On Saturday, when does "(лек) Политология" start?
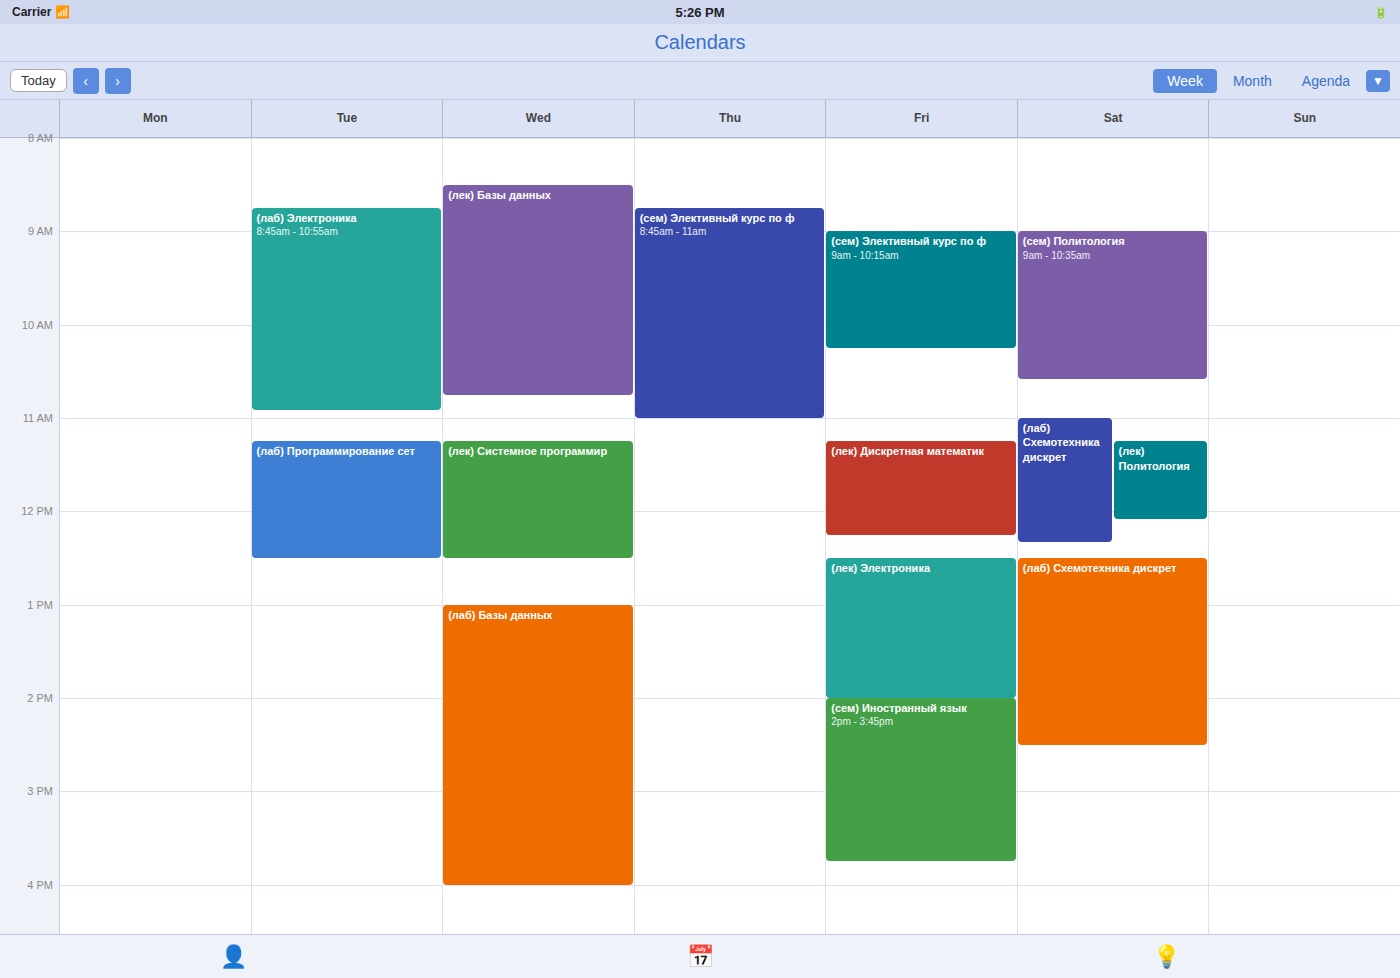
11:15 AM